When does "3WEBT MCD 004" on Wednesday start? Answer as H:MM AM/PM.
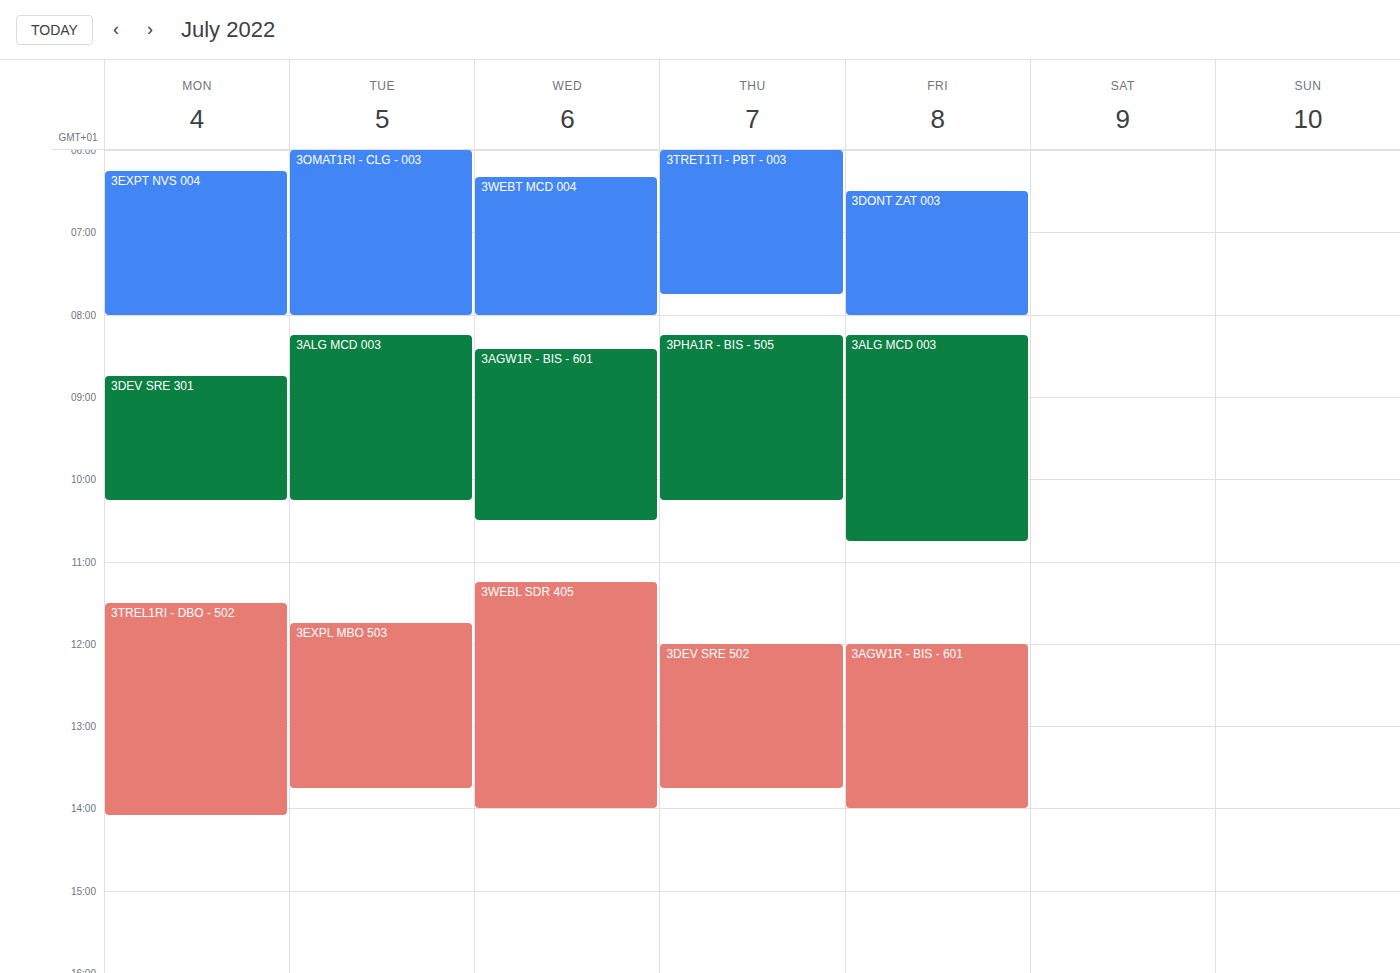
6:20 AM